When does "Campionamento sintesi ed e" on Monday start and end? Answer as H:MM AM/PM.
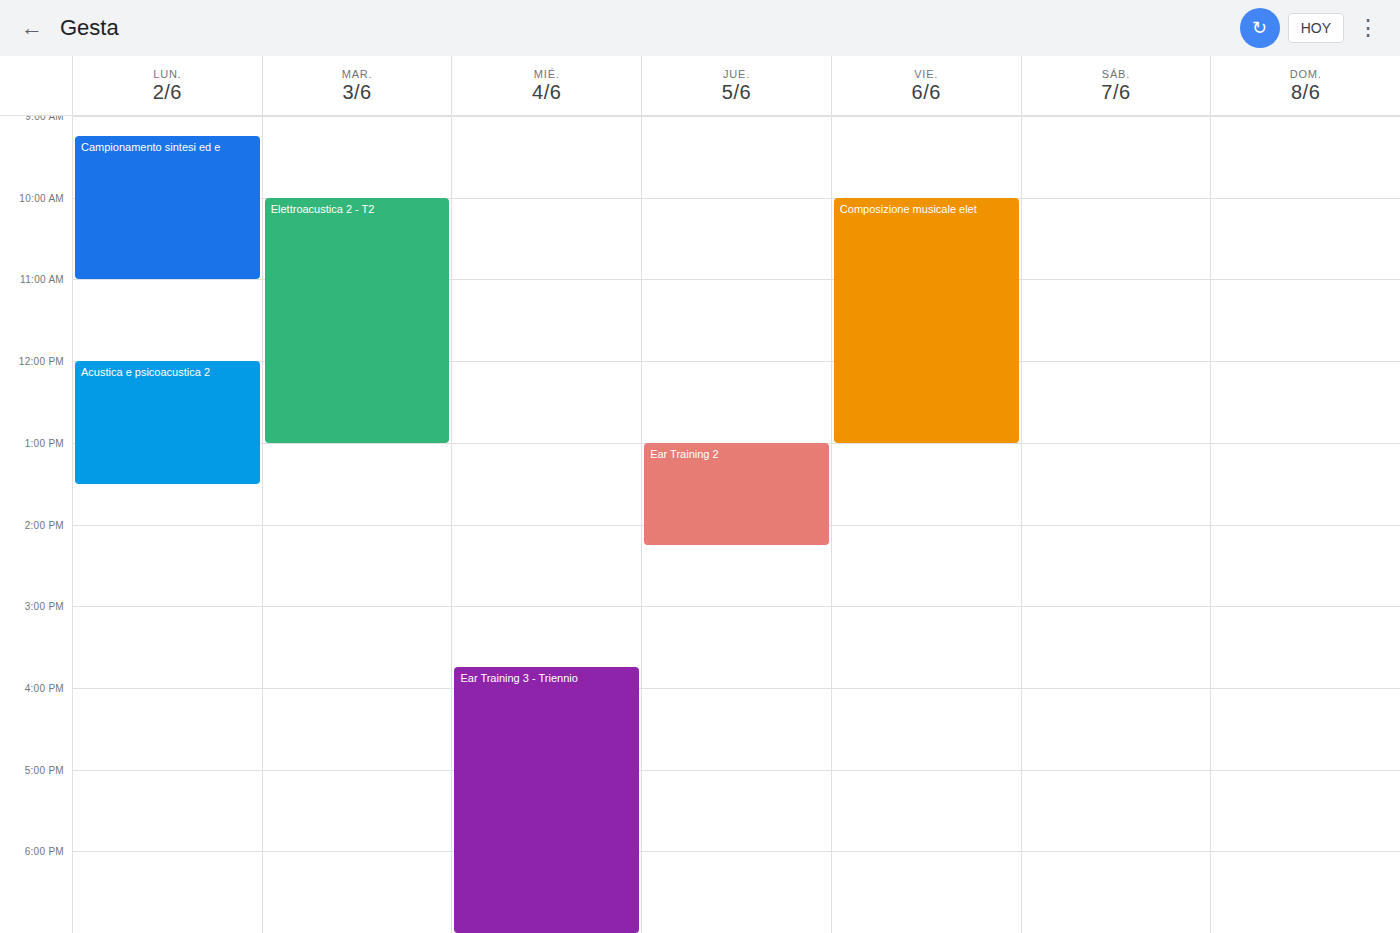
9:15 AM to 11:00 AM